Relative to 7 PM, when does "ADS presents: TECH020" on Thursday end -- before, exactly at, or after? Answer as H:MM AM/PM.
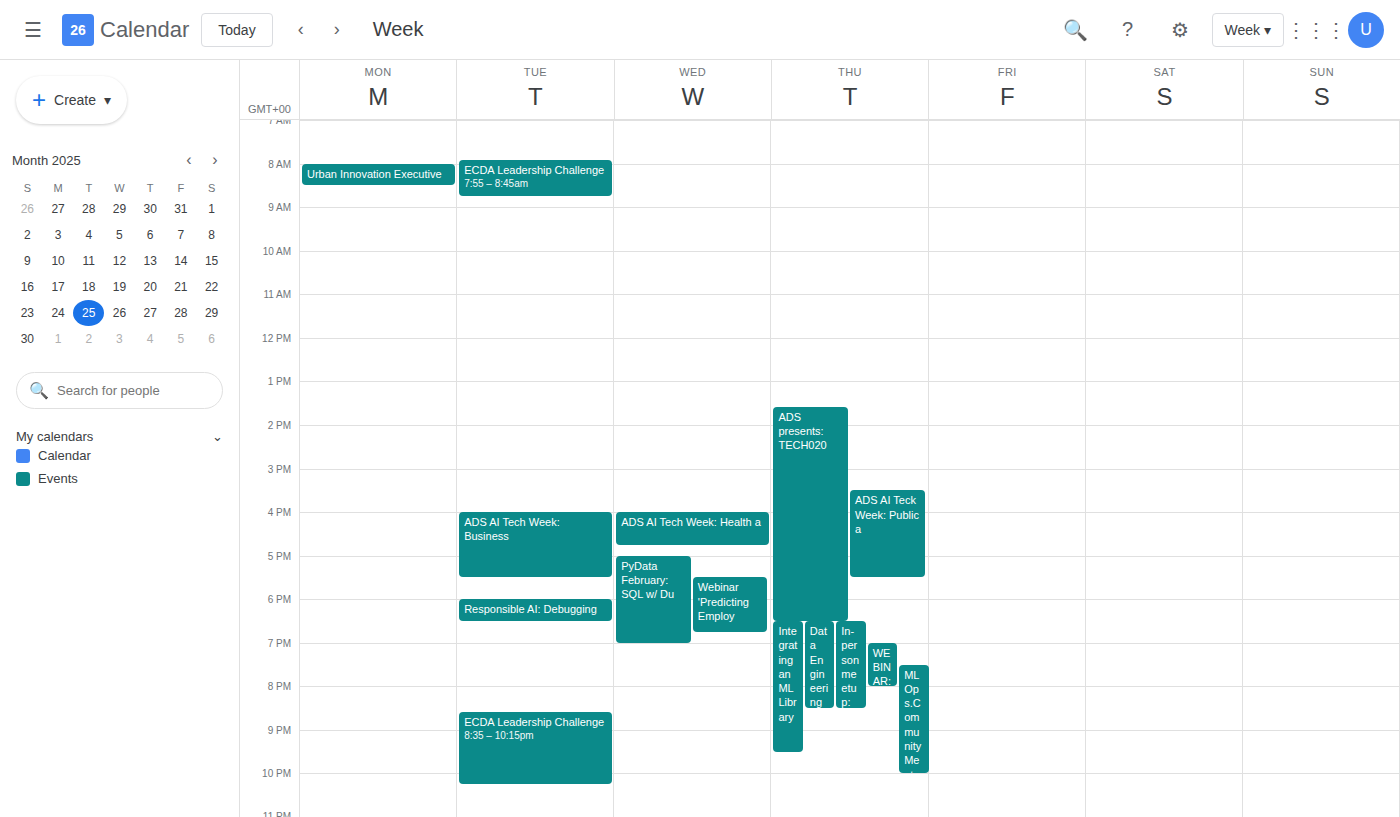
6:30 PM -- before 7 PM, 30 minutes above the 7 PM line.